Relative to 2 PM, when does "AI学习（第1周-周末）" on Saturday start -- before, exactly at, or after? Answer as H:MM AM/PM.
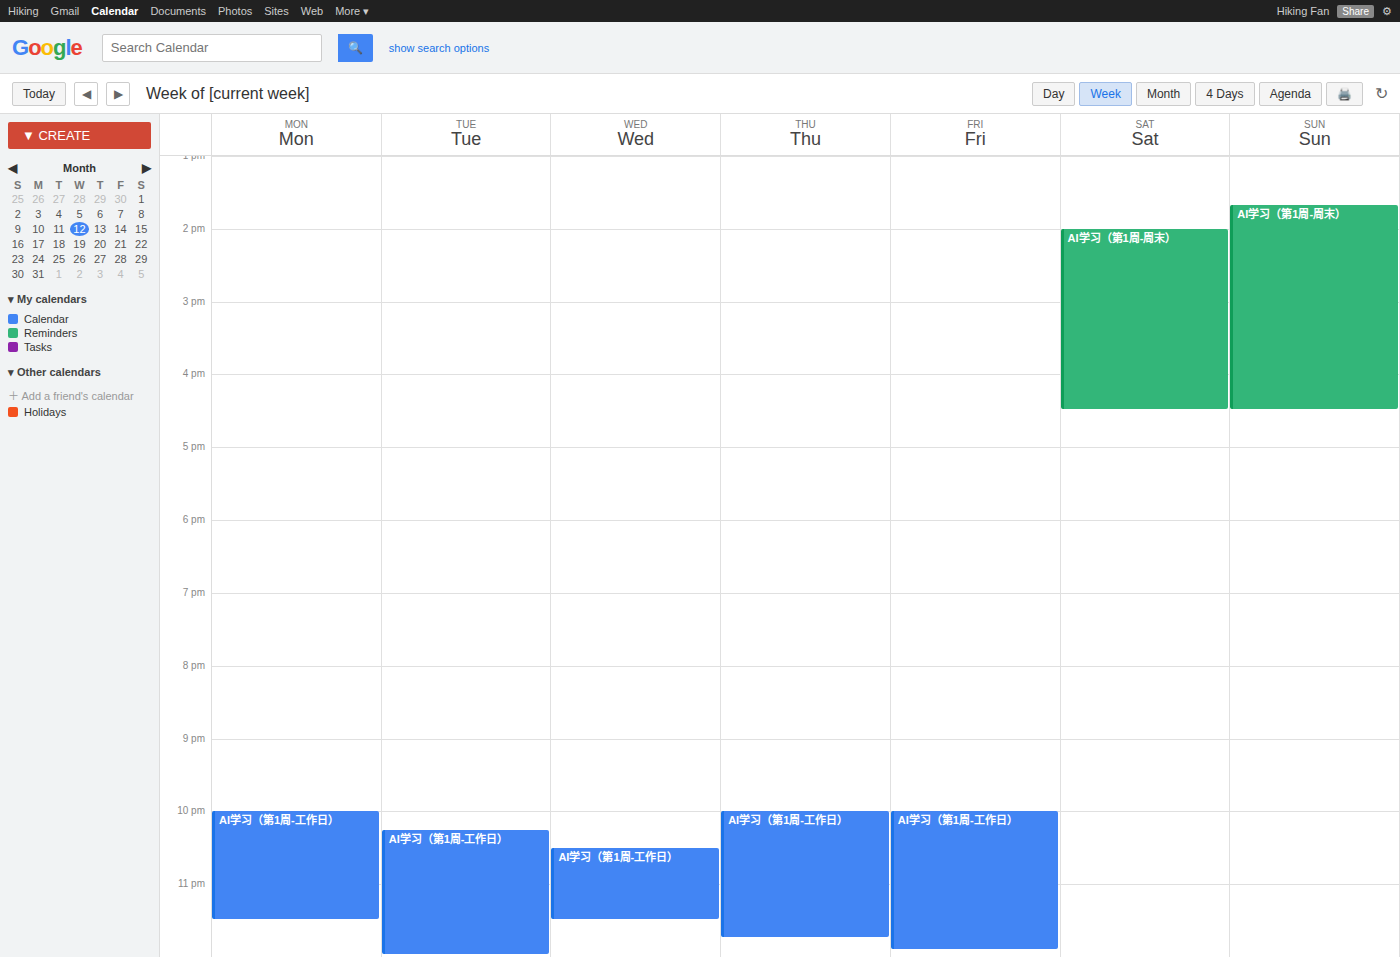
2:00 PM -- exactly at 2 PM, on the 2 PM line.